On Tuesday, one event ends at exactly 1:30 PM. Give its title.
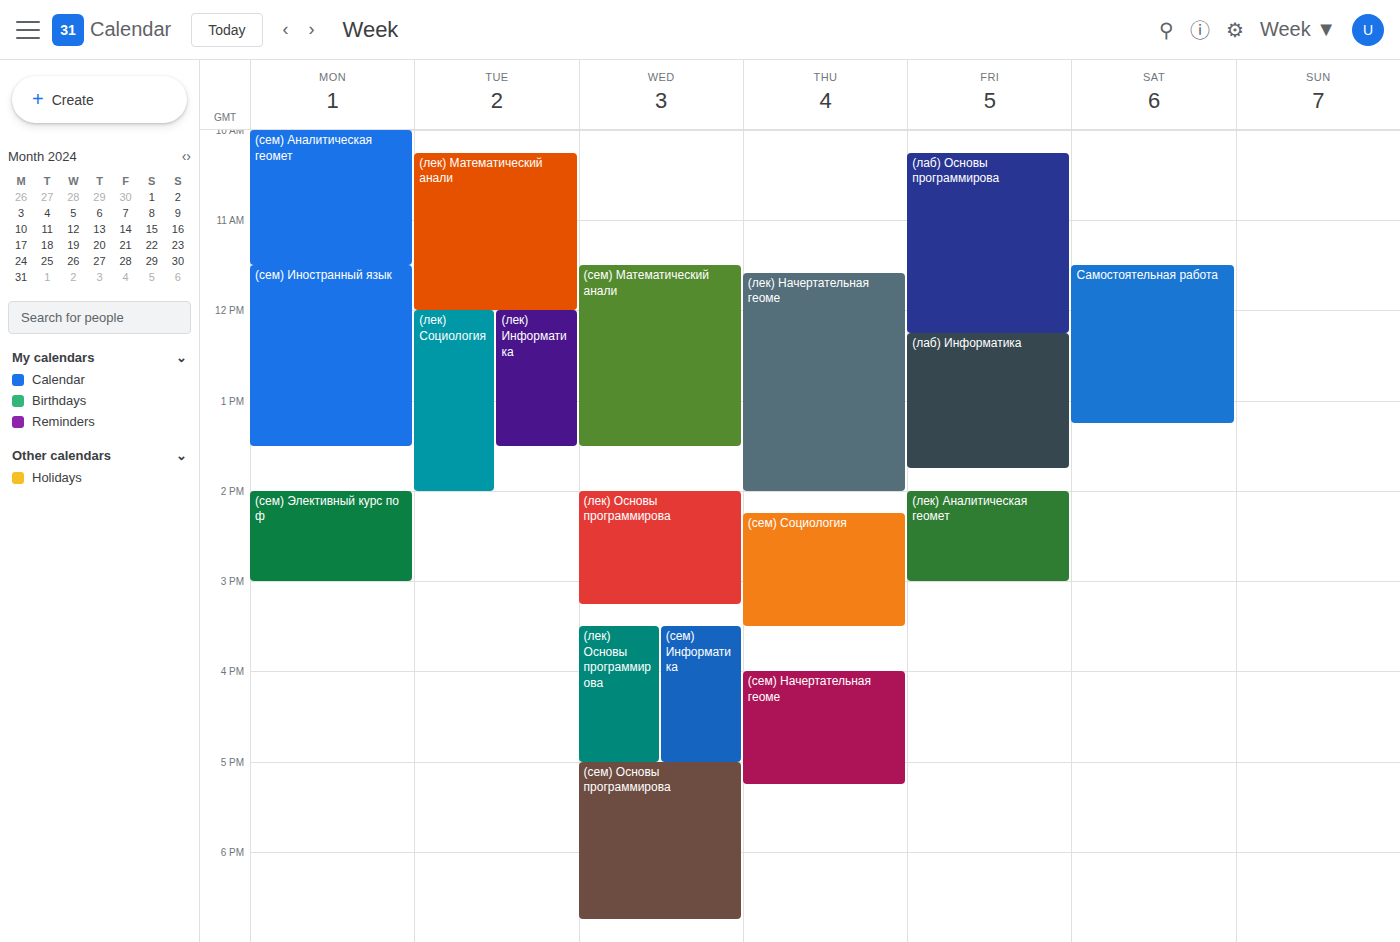
"(лек) Информатика"